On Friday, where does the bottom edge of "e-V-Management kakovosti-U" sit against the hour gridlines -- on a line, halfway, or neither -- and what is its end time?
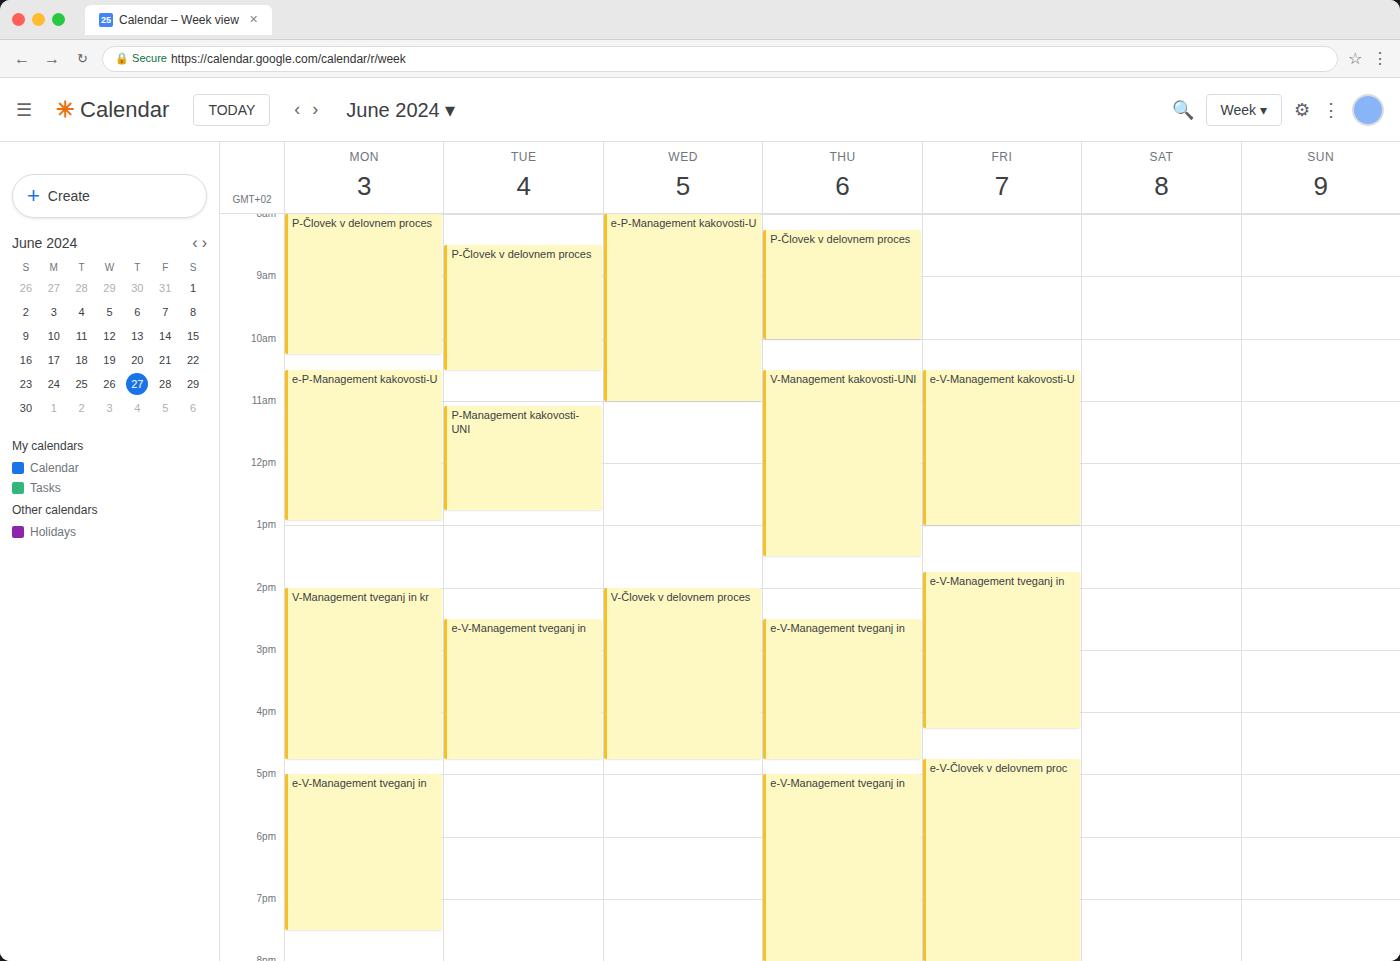
1:00 PM -- exactly on the 1 PM line.